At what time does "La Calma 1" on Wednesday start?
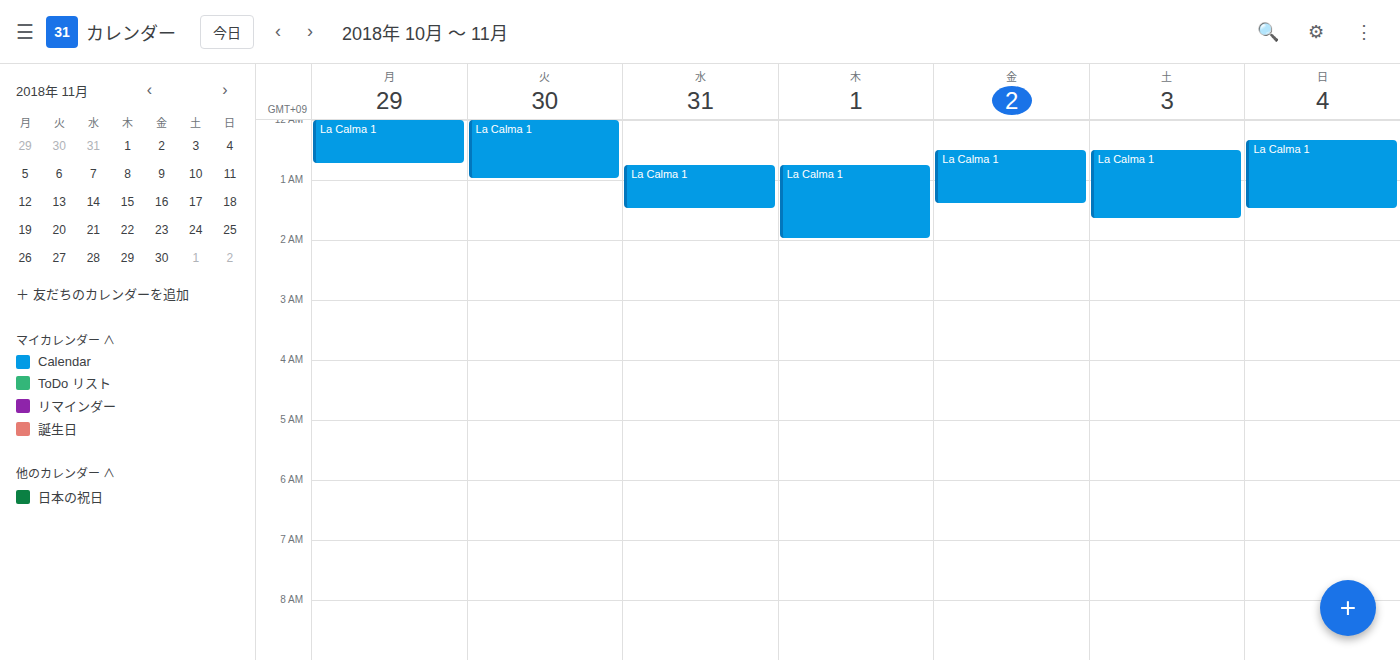
12:45 AM